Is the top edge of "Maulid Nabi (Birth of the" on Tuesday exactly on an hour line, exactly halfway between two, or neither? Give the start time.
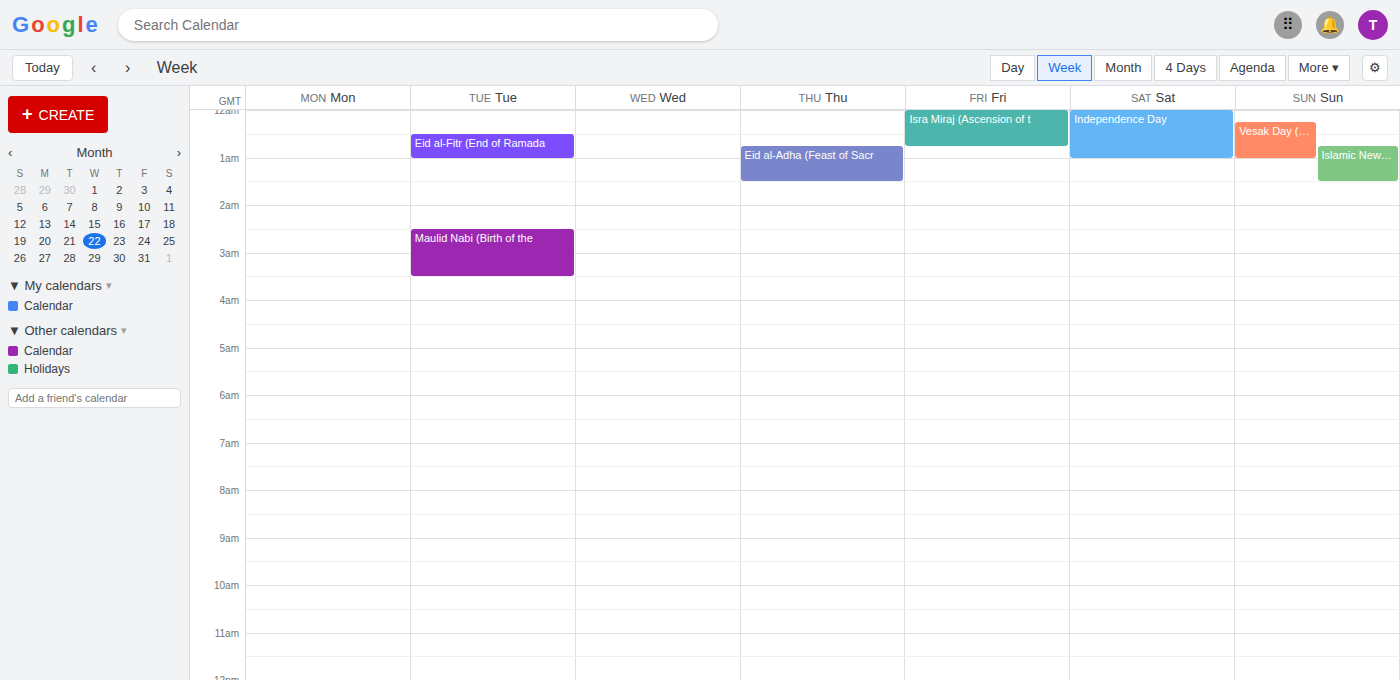
2:30 AM -- halfway between the 2 AM and 3 AM lines.